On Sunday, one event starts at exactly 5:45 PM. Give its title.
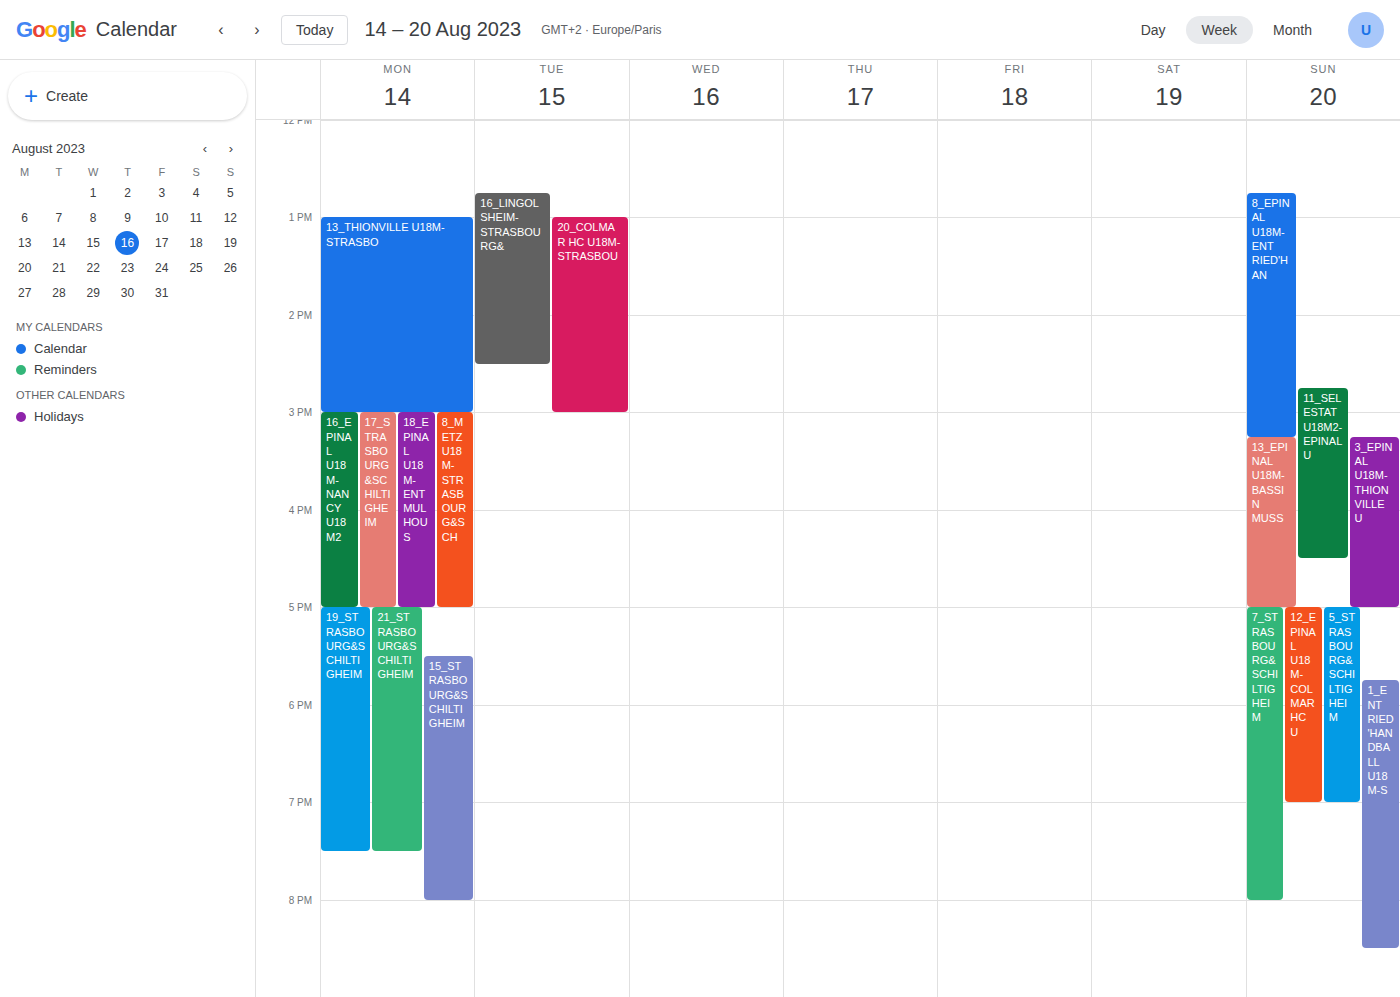
"1_ENT RIED'HANDBALL U18M-S"